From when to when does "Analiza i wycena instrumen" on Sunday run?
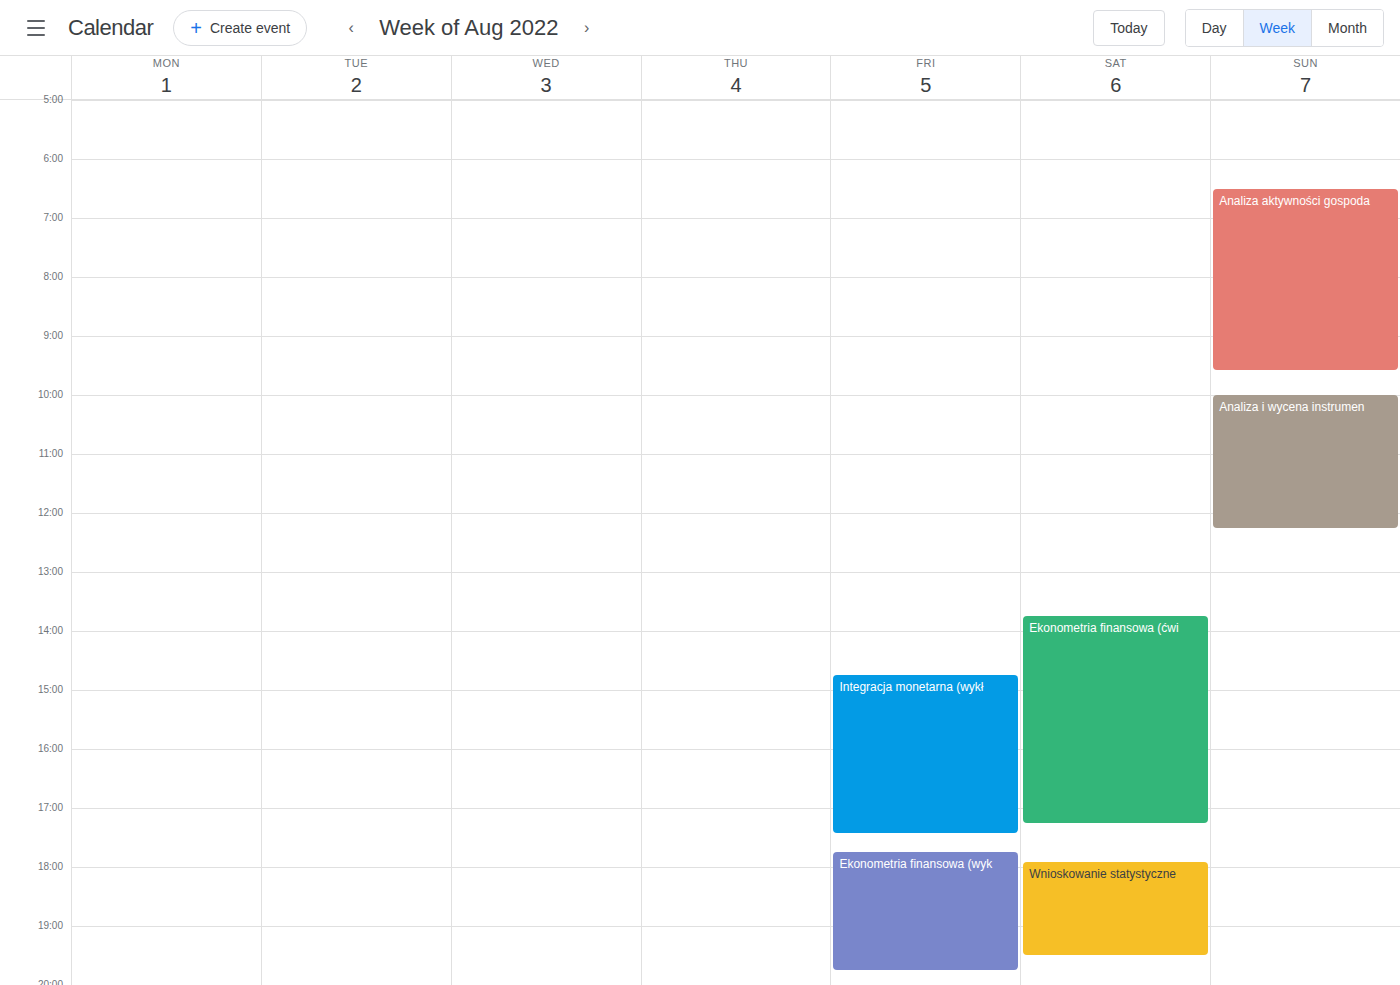
10:00 AM to 12:15 PM